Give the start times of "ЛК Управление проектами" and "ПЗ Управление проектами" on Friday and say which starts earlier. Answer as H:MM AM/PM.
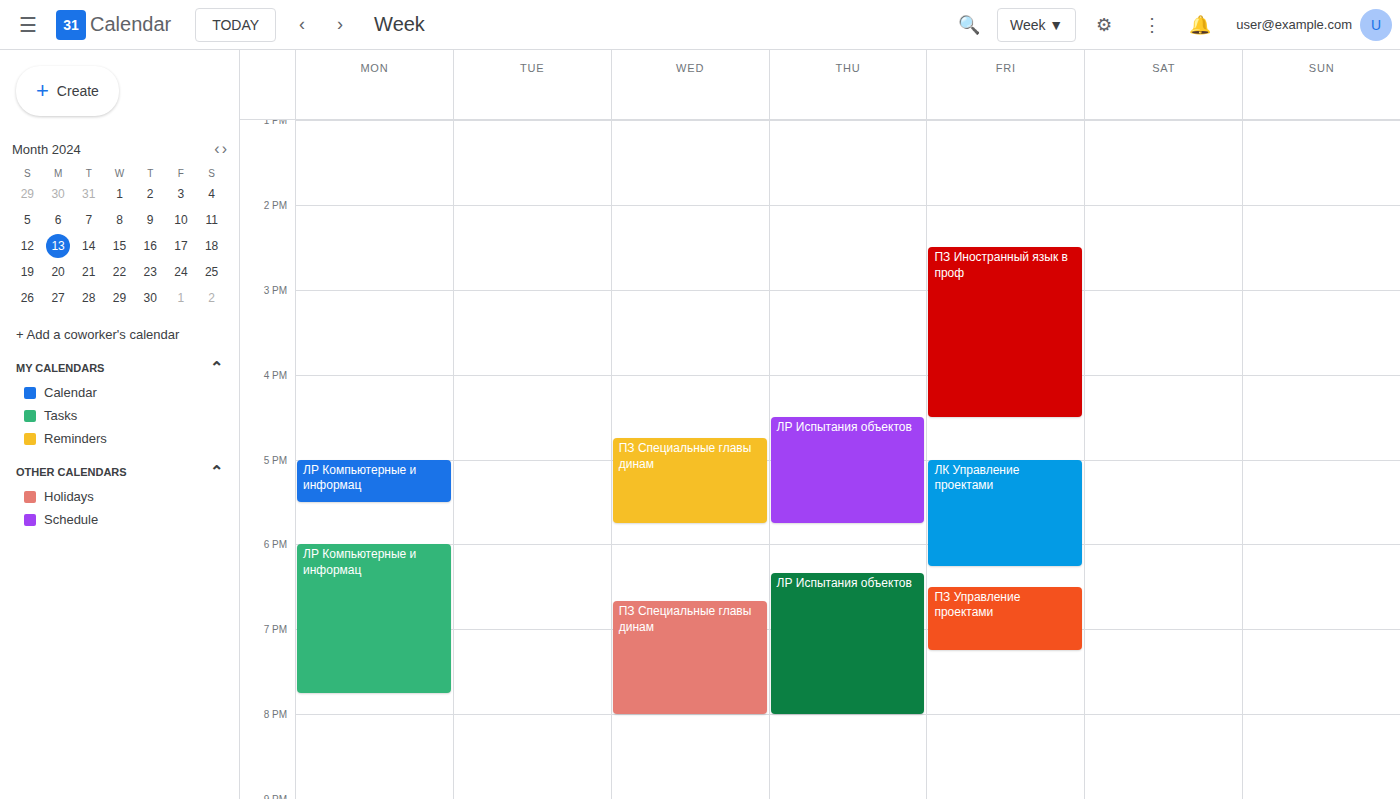
"ЛК Управление проектами" 5:00 PM; "ПЗ Управление проектами" 6:30 PM.